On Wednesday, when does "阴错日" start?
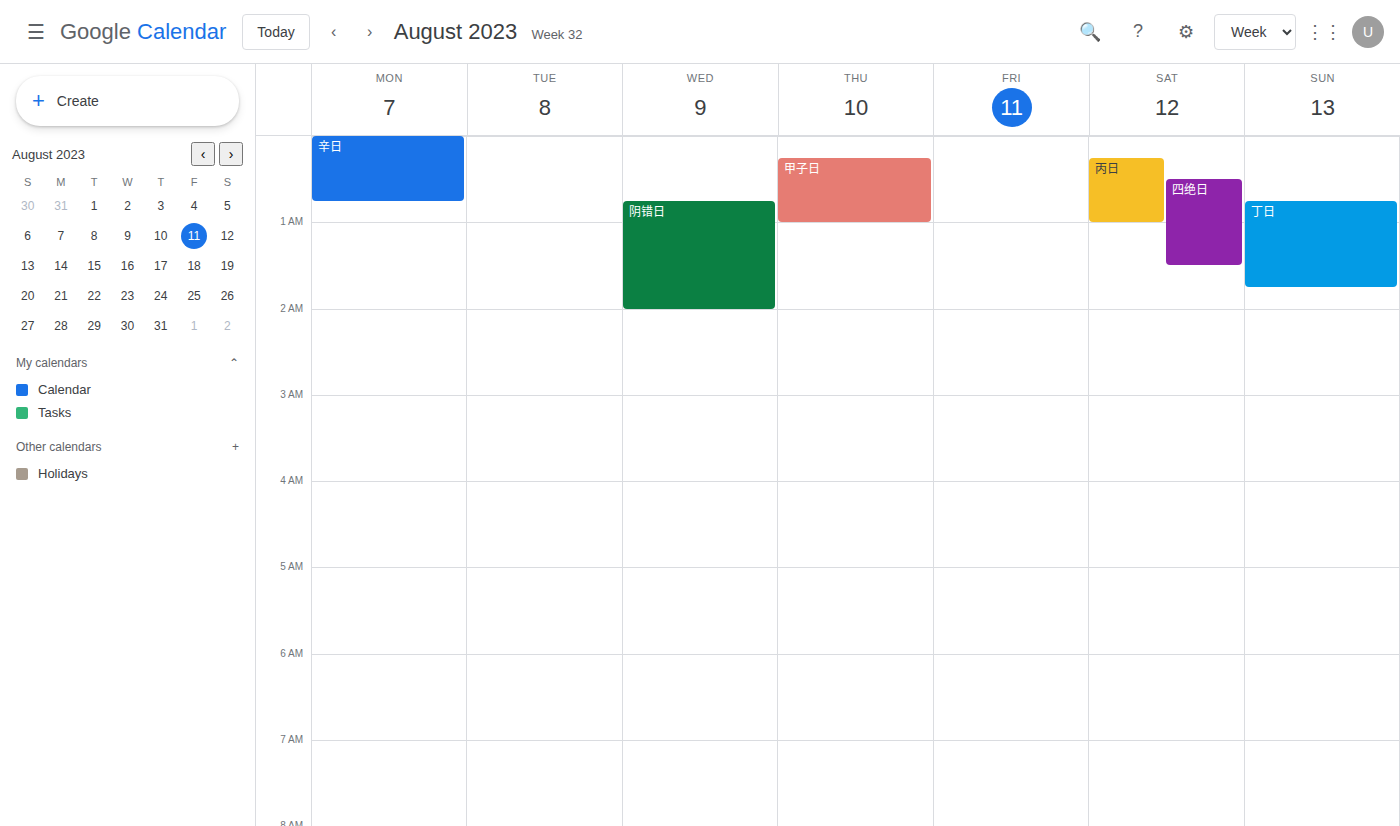
12:45 AM